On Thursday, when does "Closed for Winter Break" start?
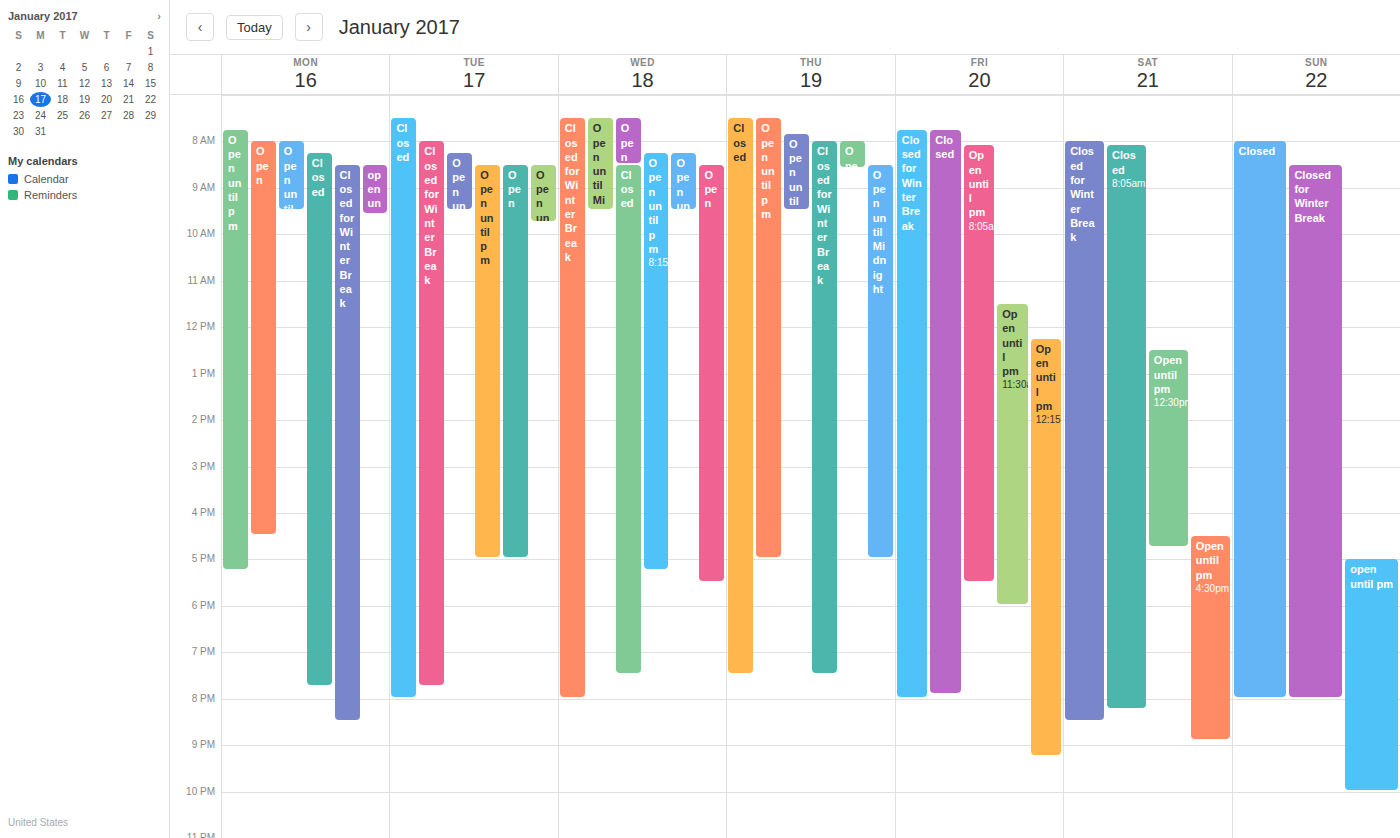
8:00 AM